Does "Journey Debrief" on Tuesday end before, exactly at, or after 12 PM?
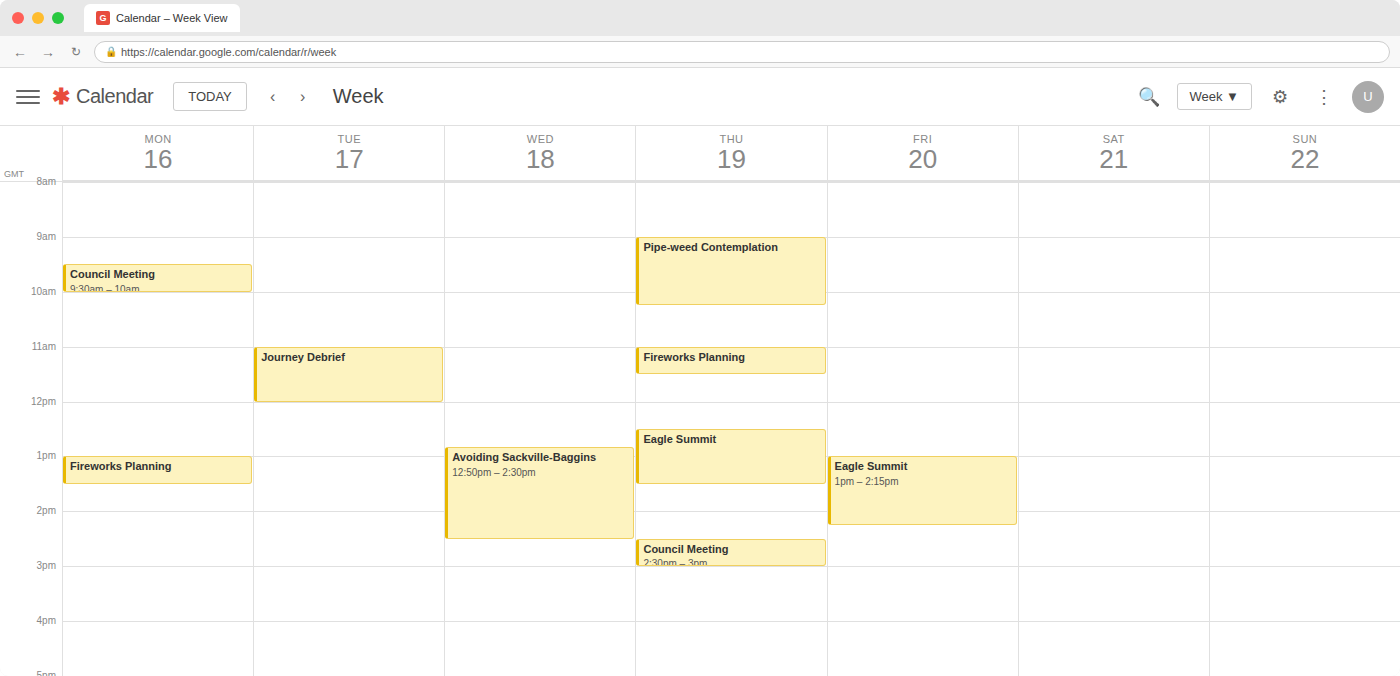
12:00 PM -- exactly at 12 PM, on the 12 PM line.